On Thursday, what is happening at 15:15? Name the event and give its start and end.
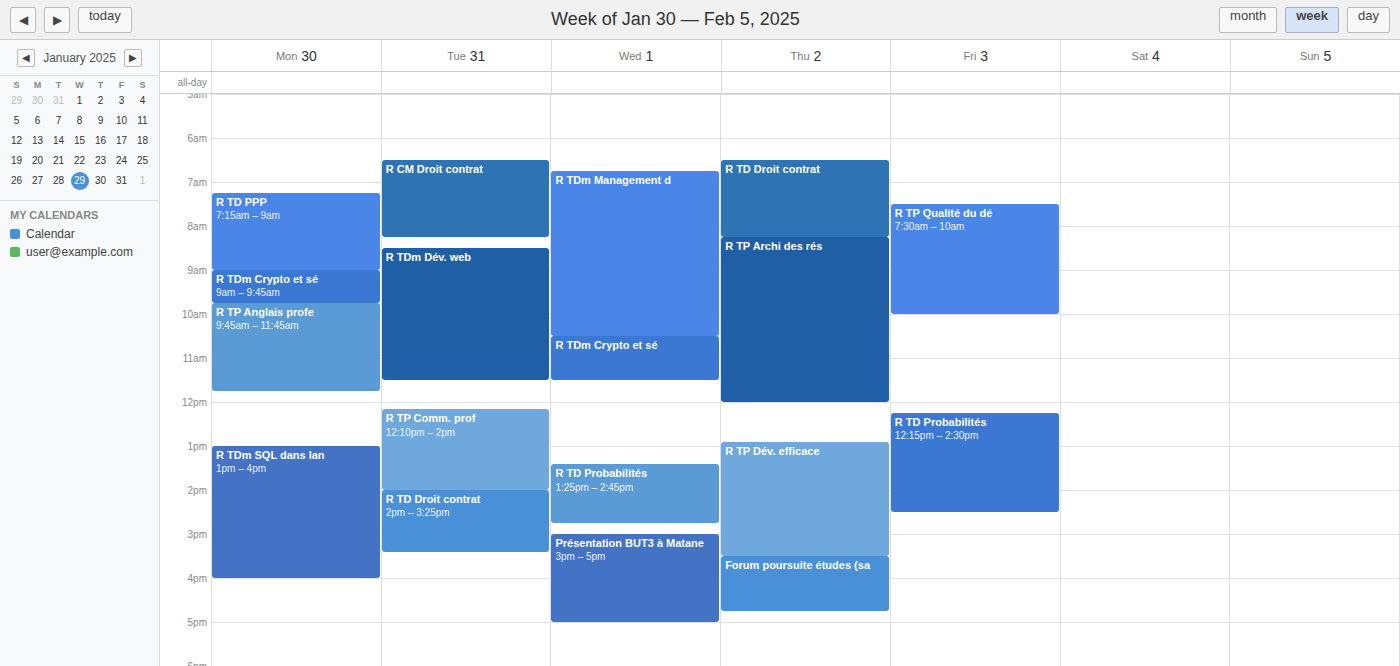
"R TP Dév. efficace", 12:55 to 15:30